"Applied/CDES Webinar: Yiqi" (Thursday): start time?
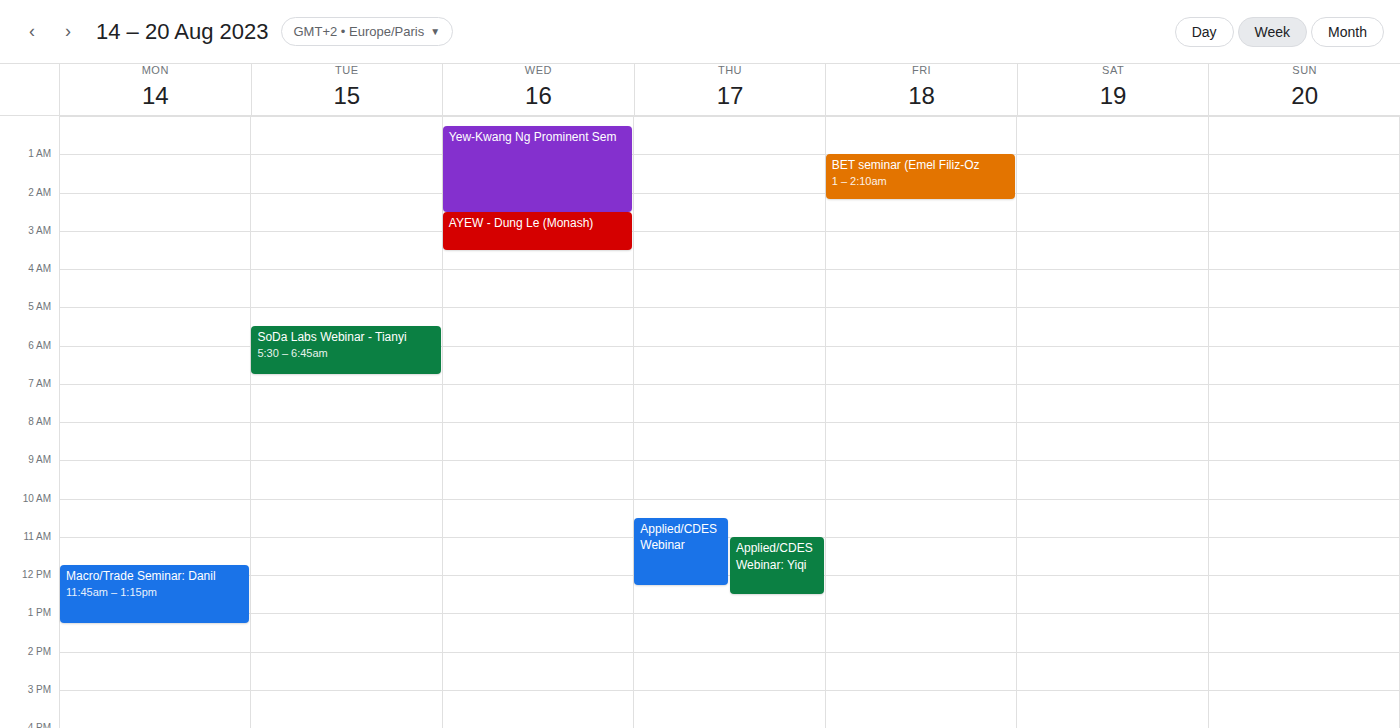
11:00 AM